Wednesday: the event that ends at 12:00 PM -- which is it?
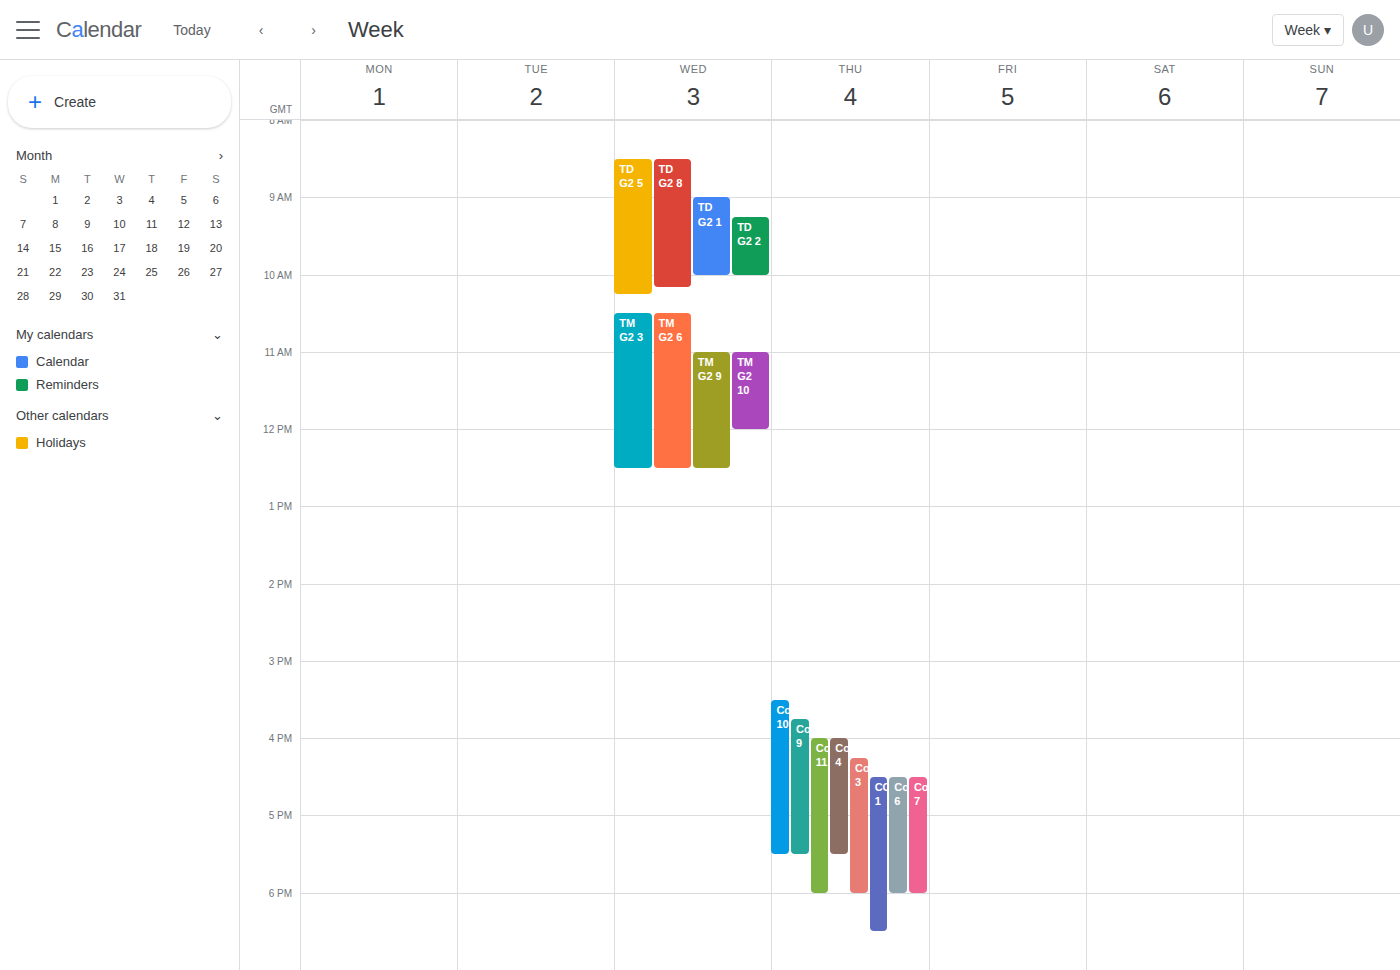
"TM G2 10"